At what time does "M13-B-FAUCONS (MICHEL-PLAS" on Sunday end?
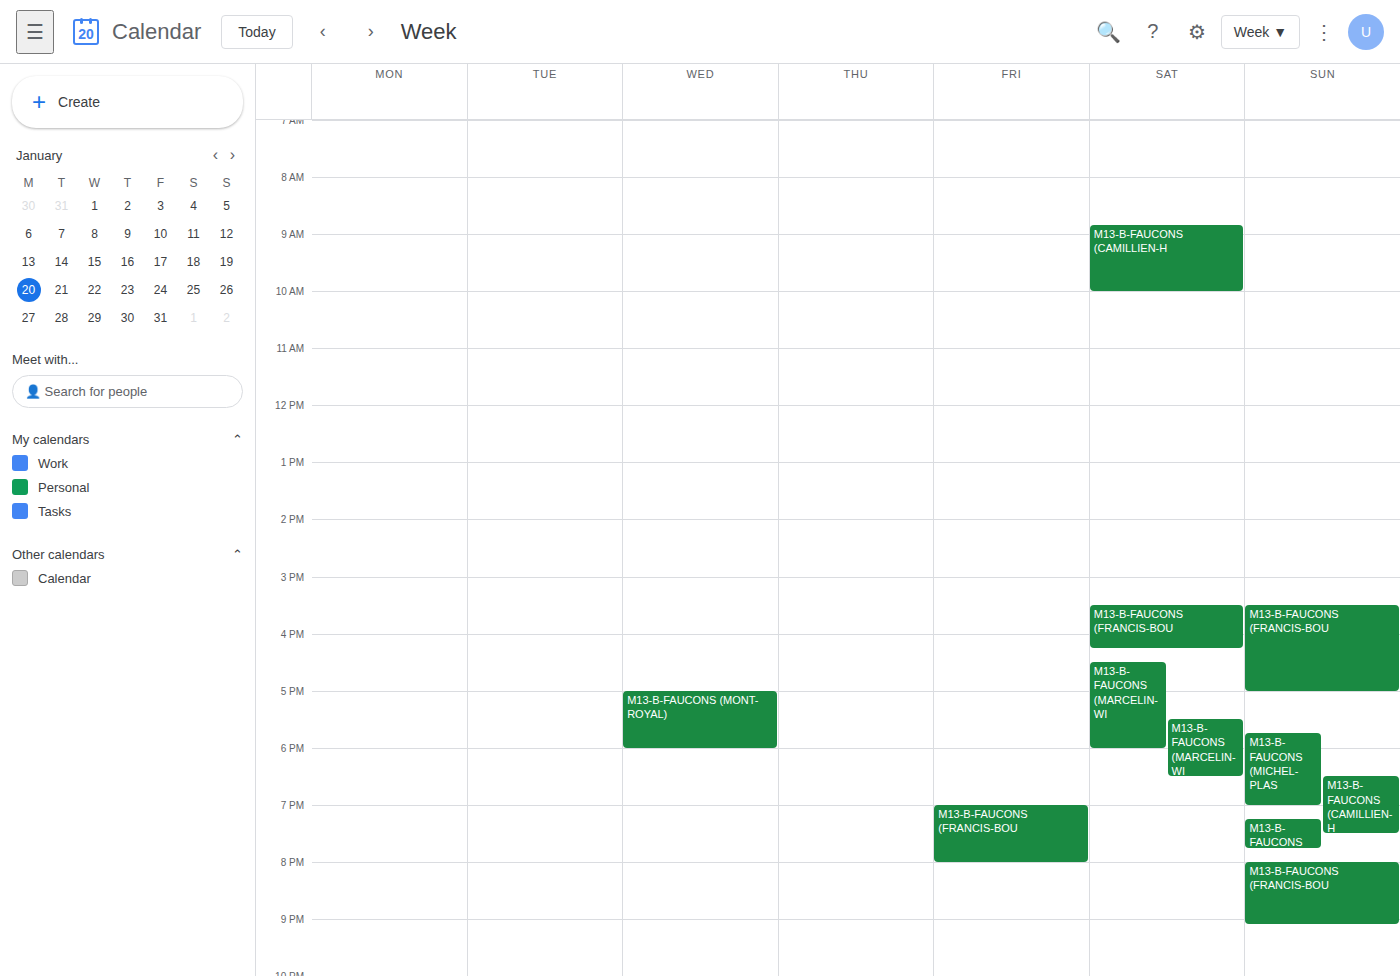
7:00 PM